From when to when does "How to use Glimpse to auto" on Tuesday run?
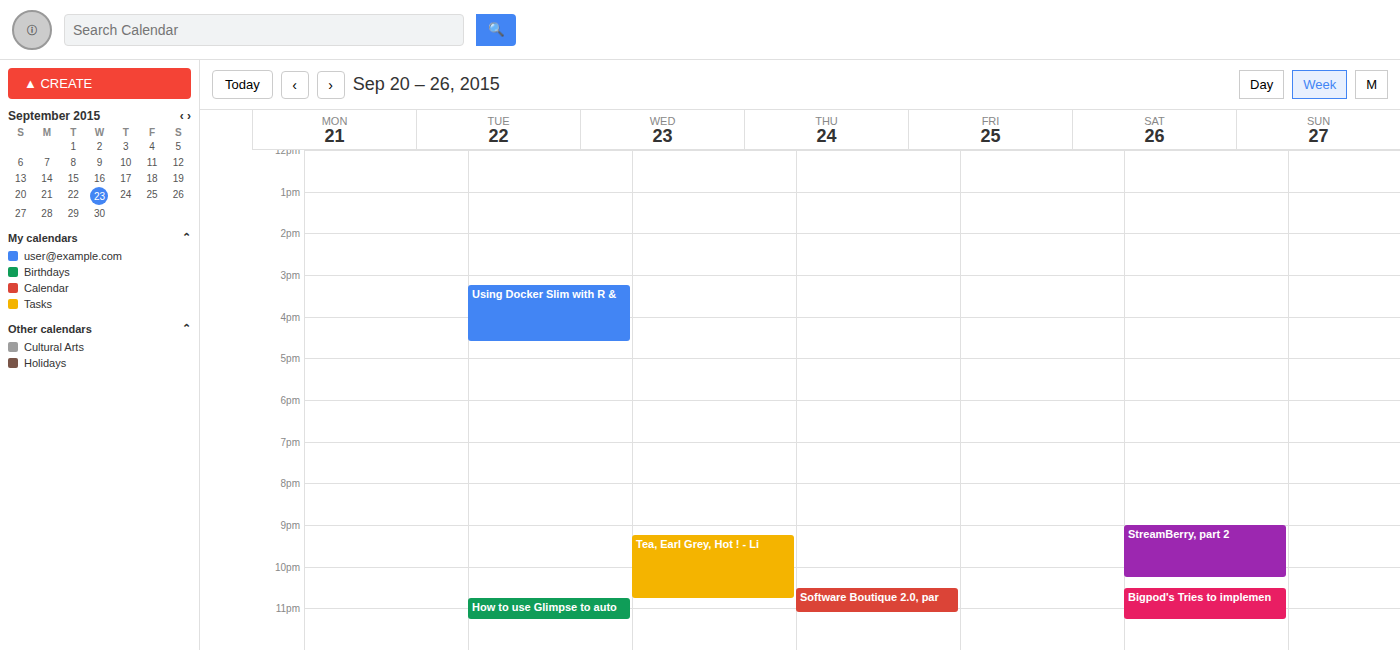
10:45 PM to 11:15 PM